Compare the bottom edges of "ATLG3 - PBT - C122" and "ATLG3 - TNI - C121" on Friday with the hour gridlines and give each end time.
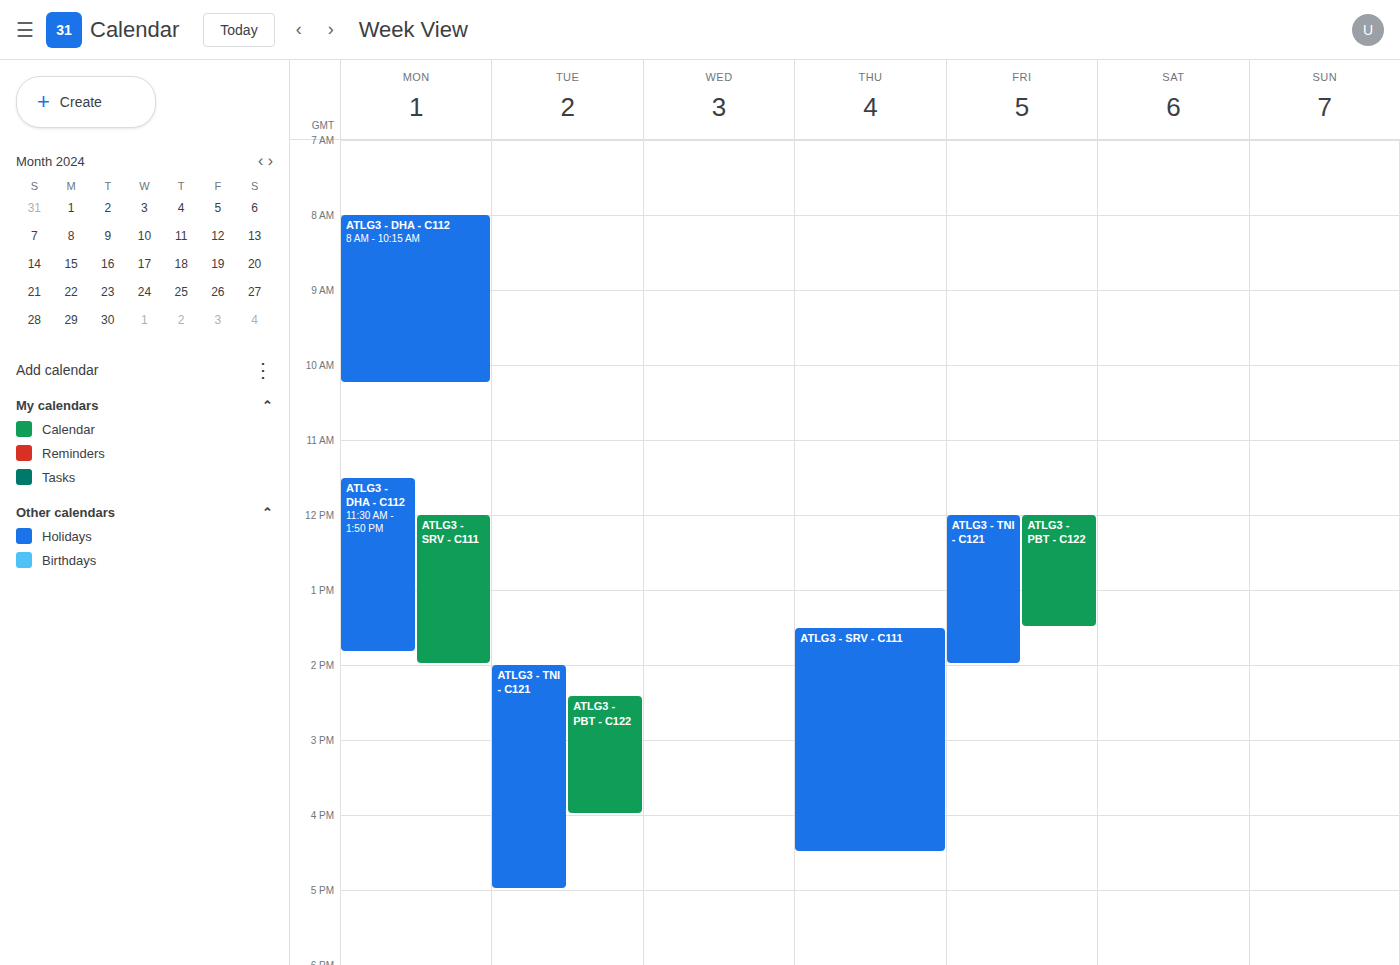
"ATLG3 - PBT - C122": 1:30 PM, halfway between the 1 PM and 2 PM lines. "ATLG3 - TNI - C121": 2:00 PM, exactly on the 2 PM line.